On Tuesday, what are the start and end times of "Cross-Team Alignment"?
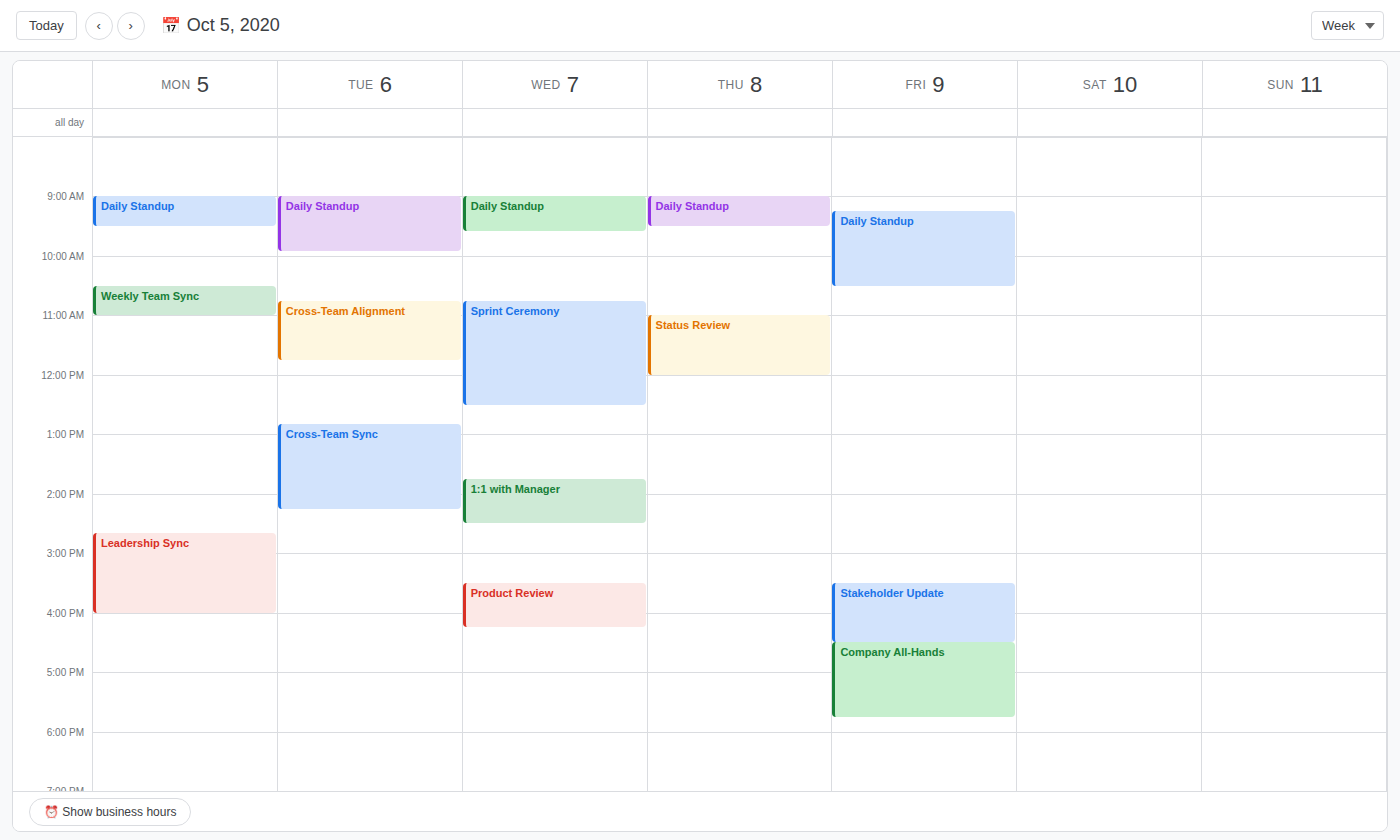
10:45 AM to 11:45 AM